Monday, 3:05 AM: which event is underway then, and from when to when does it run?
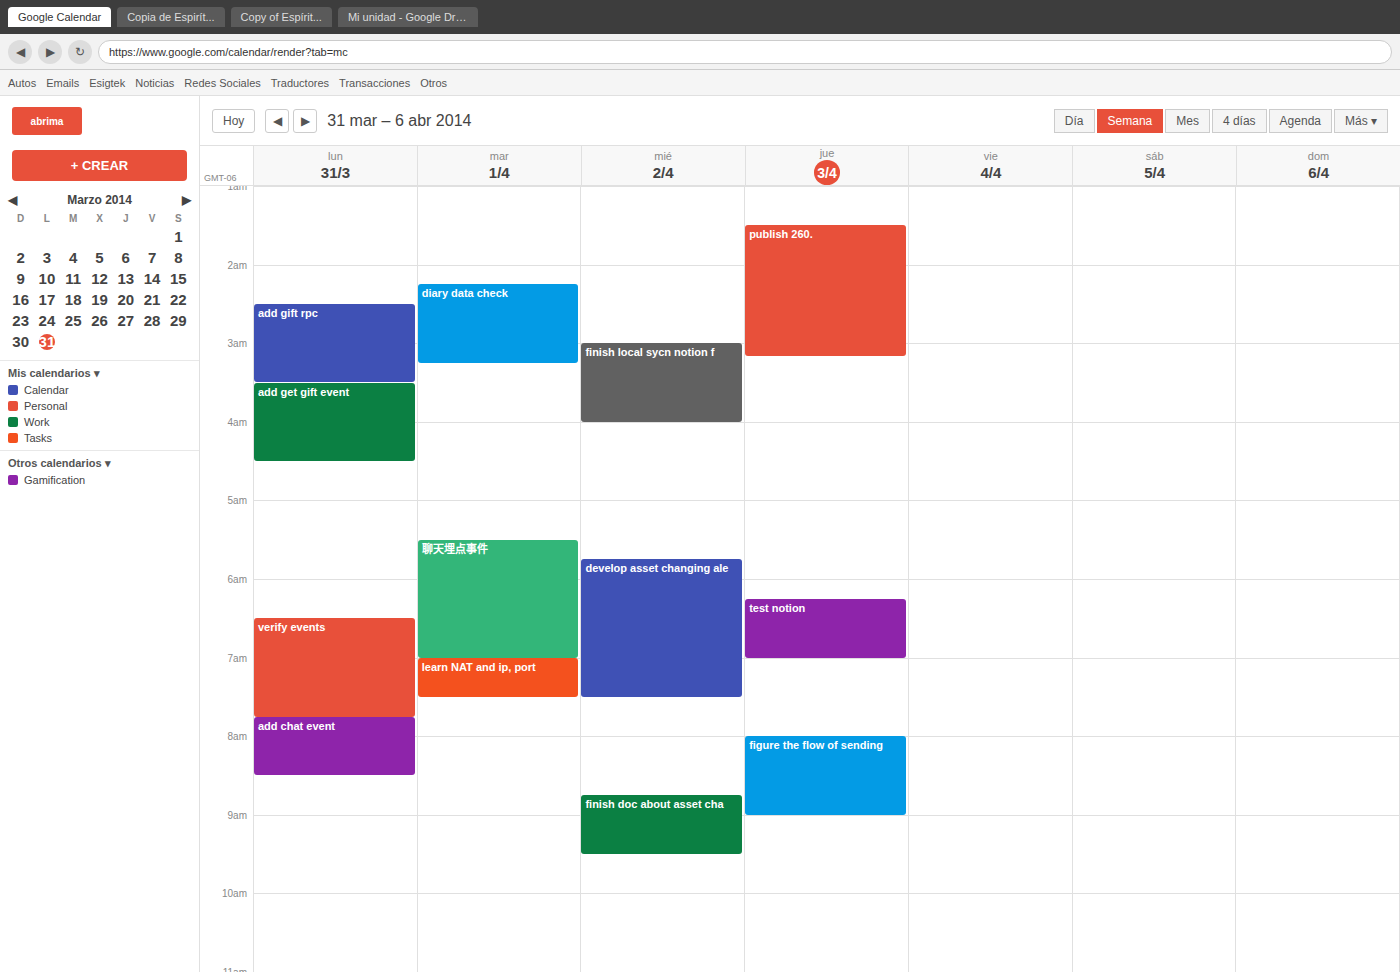
"add gift rpc", 2:30 AM to 3:30 AM